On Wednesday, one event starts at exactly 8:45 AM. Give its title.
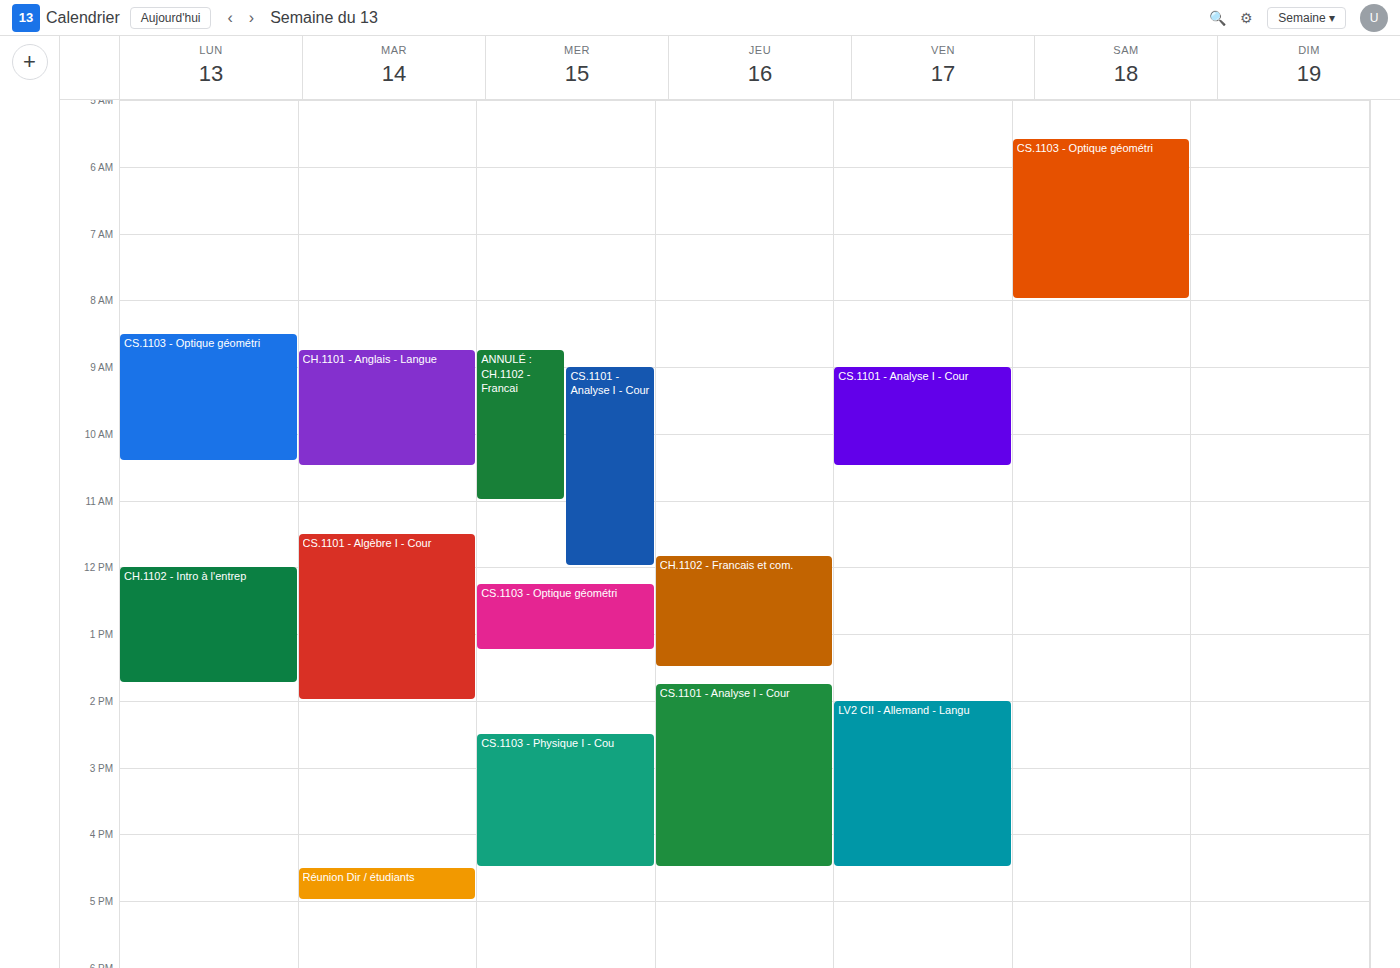
"ANNULÉ : CH.1102 - Francai"